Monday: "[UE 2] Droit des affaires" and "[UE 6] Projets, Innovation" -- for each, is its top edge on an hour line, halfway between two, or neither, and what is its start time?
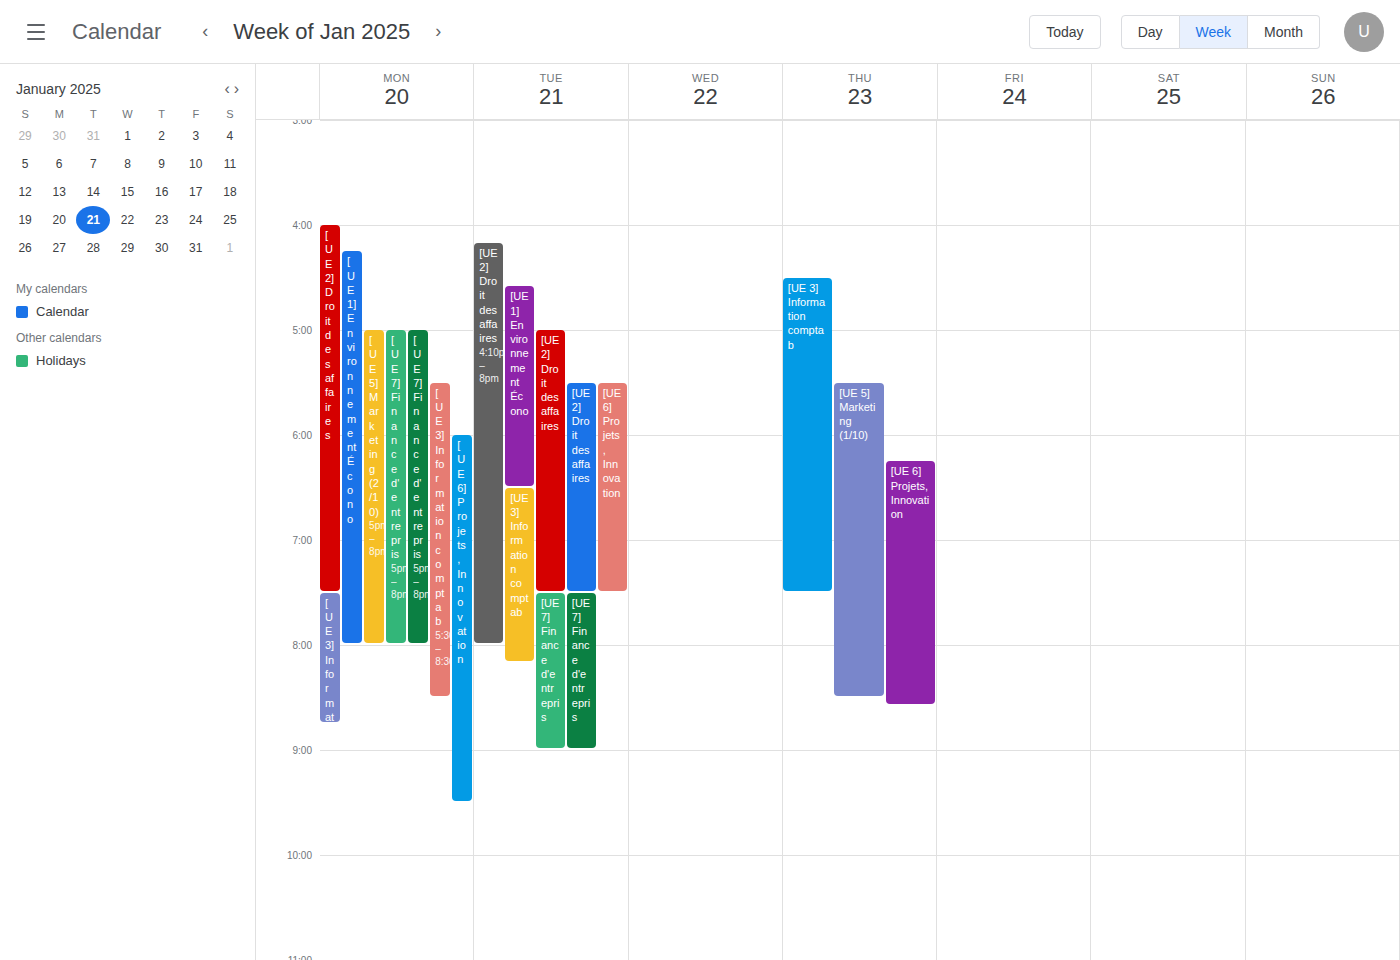
"[UE 2] Droit des affaires": 4:00 PM, exactly on the 4 PM line. "[UE 6] Projets, Innovation": 6:00 PM, exactly on the 6 PM line.